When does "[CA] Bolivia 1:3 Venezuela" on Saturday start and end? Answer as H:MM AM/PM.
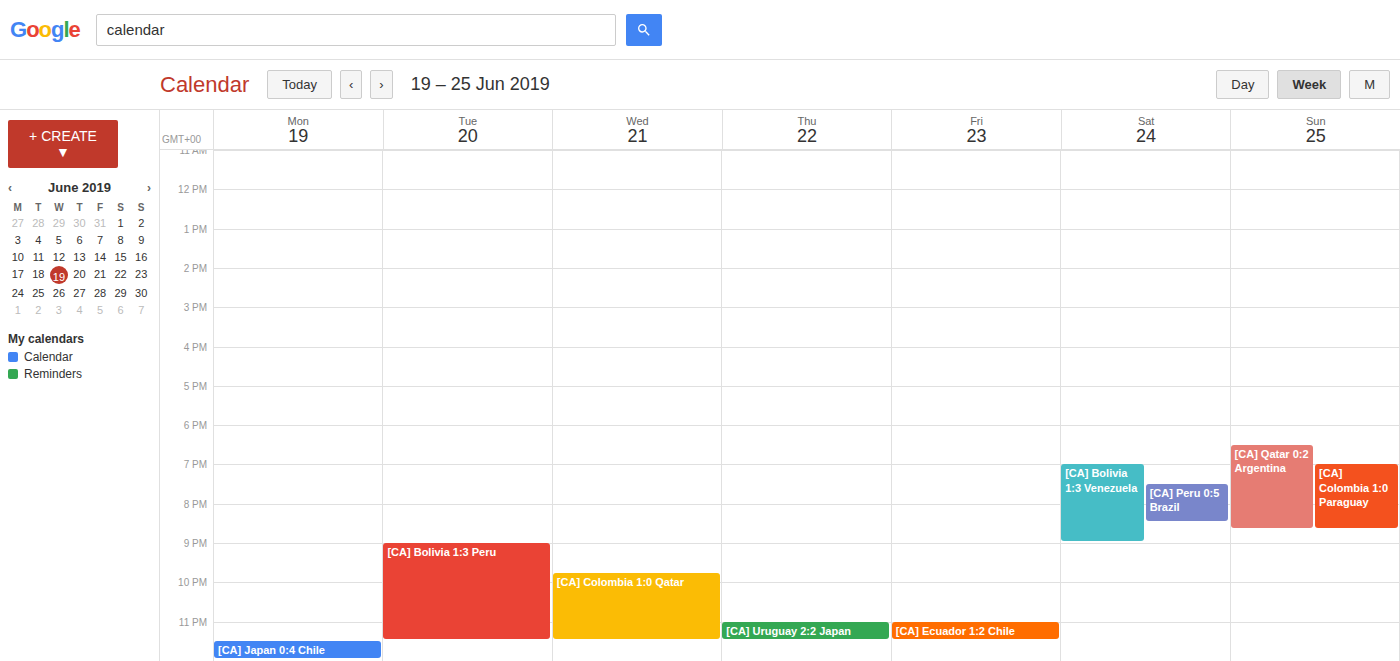
7:00 PM to 9:00 PM